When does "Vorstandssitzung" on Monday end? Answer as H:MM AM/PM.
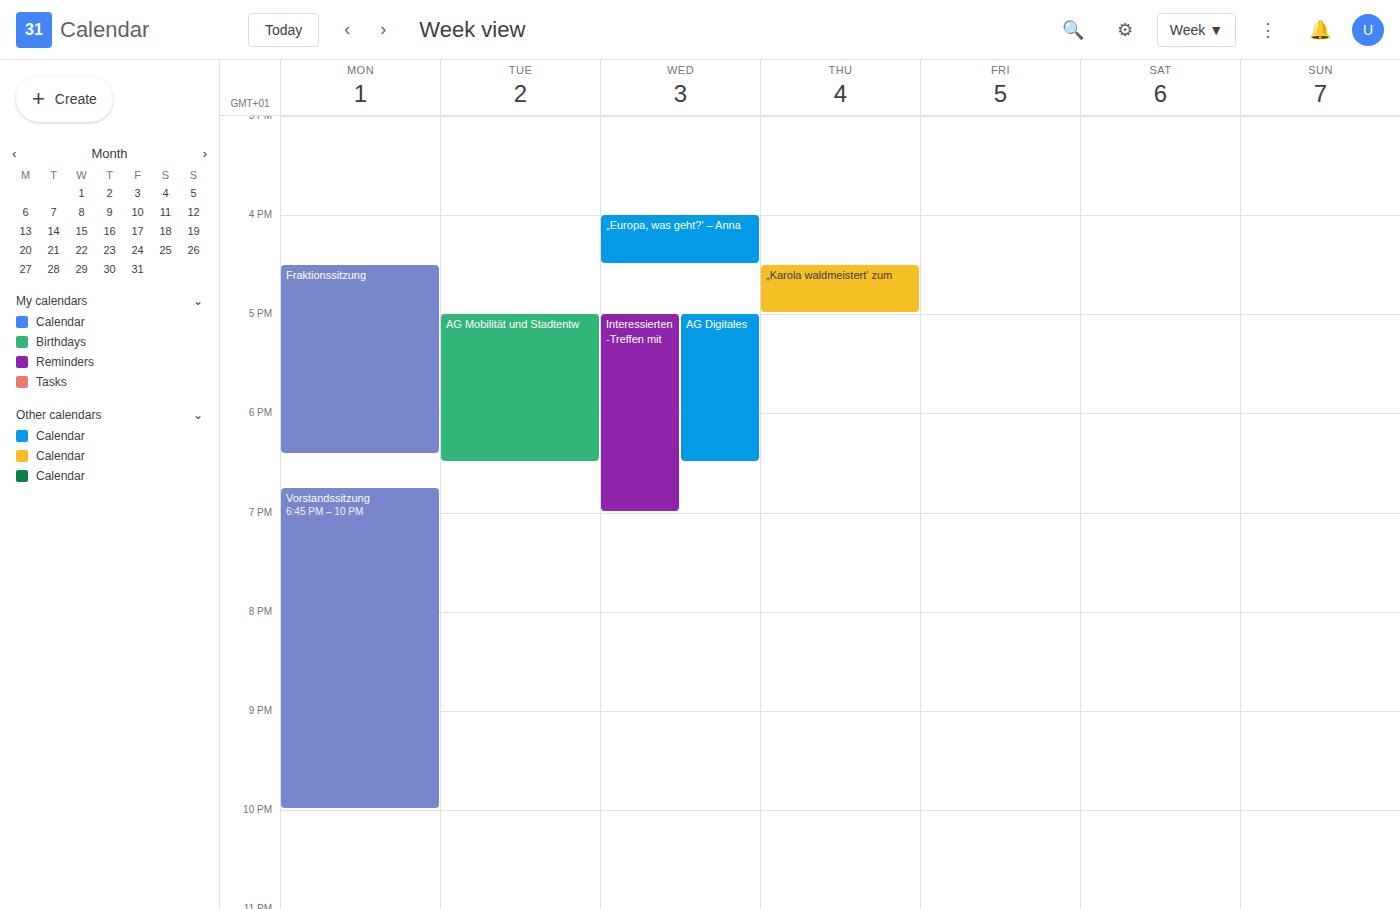
10:00 PM